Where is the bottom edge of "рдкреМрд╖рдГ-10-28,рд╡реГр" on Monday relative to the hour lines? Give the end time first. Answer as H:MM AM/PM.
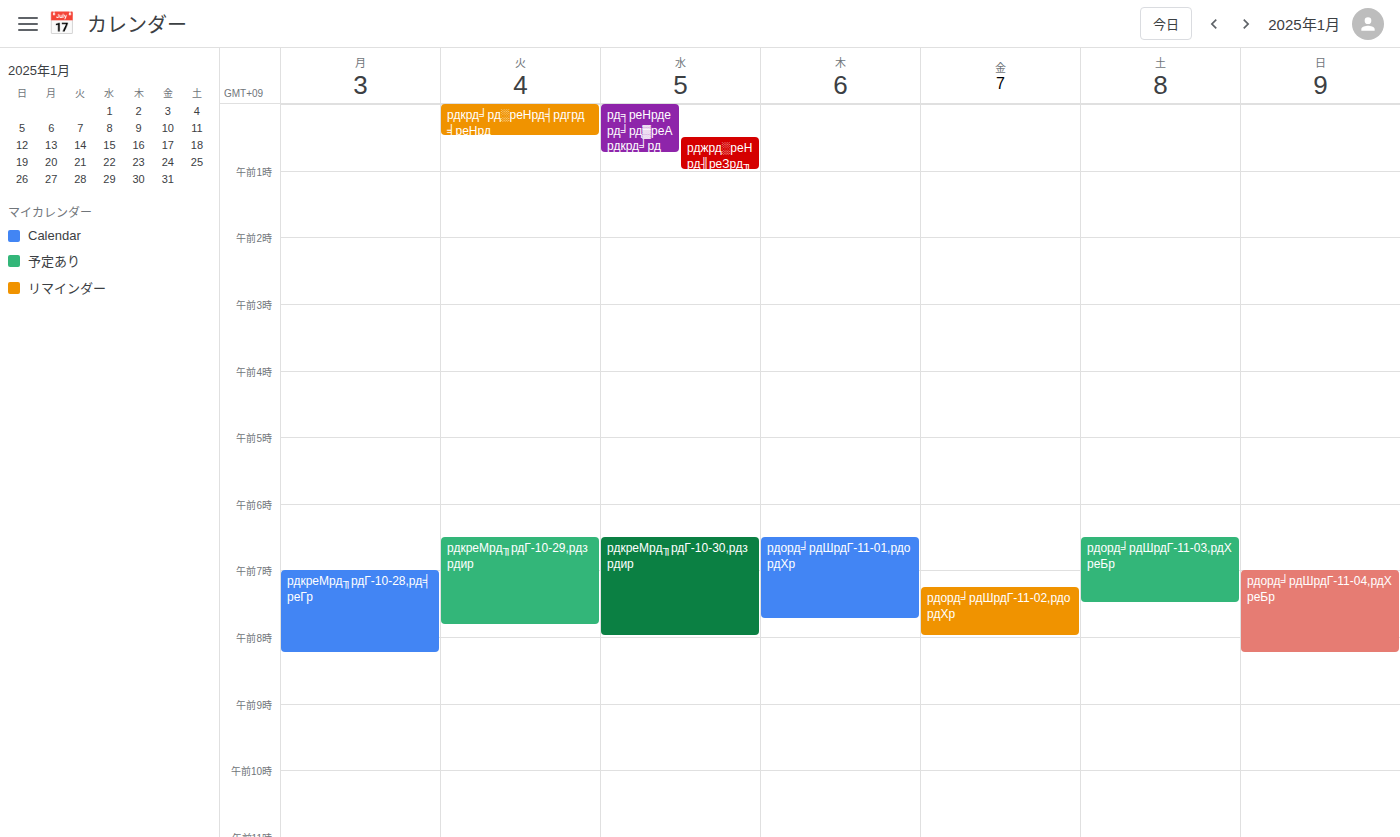
8:15 AM -- neither: a quarter of the way from the 8 AM line to the 9 AM line.